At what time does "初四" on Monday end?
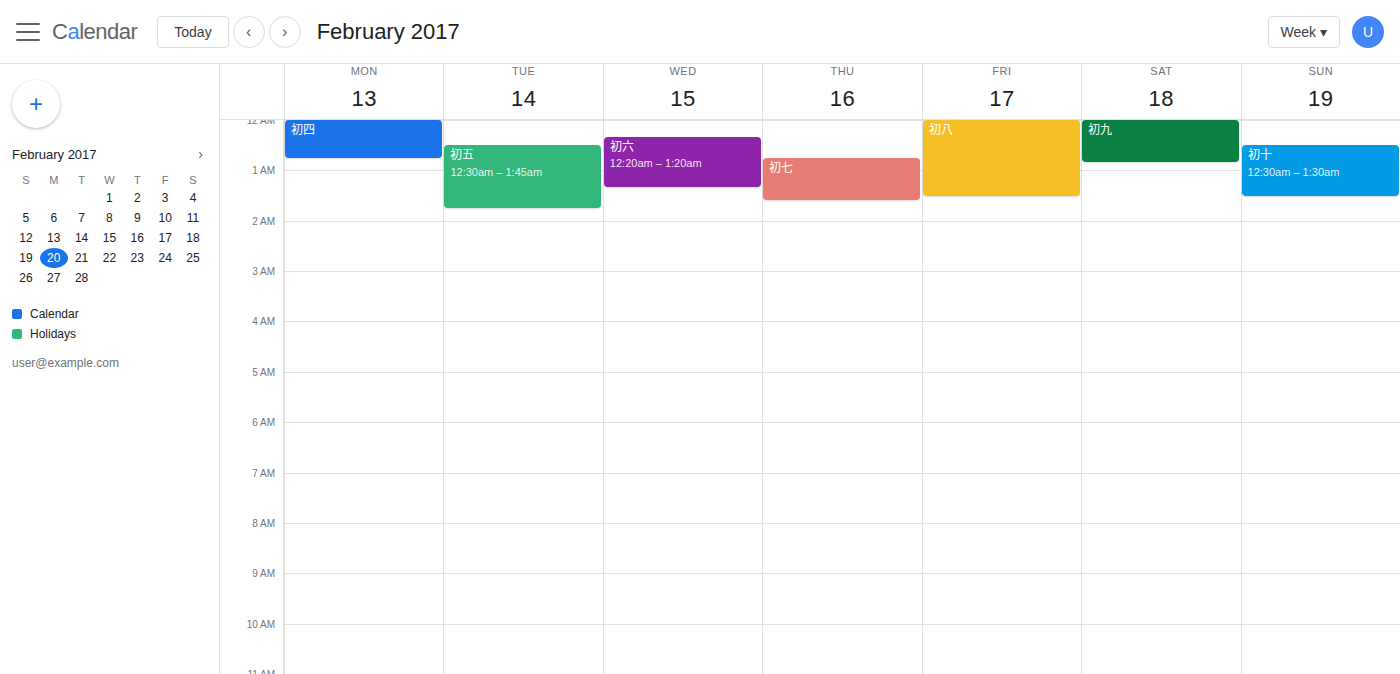
12:45 AM